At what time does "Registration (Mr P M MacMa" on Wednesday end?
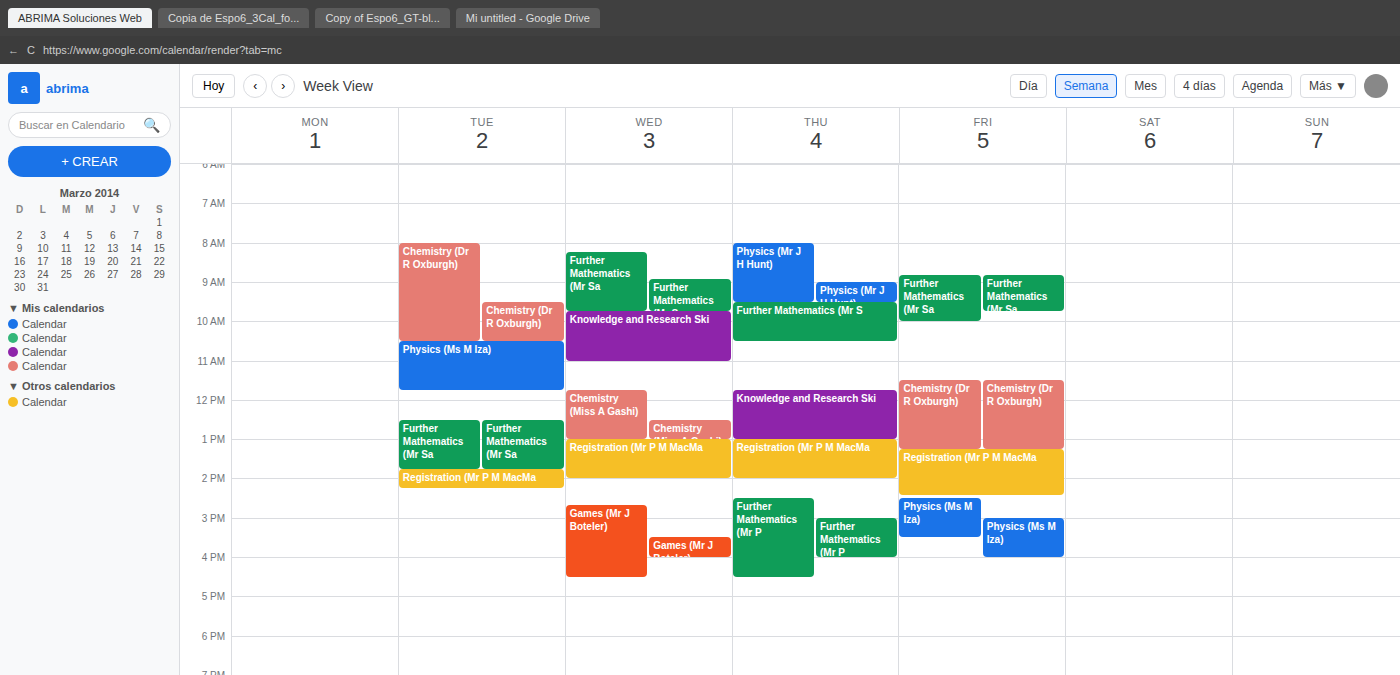
2:00 PM